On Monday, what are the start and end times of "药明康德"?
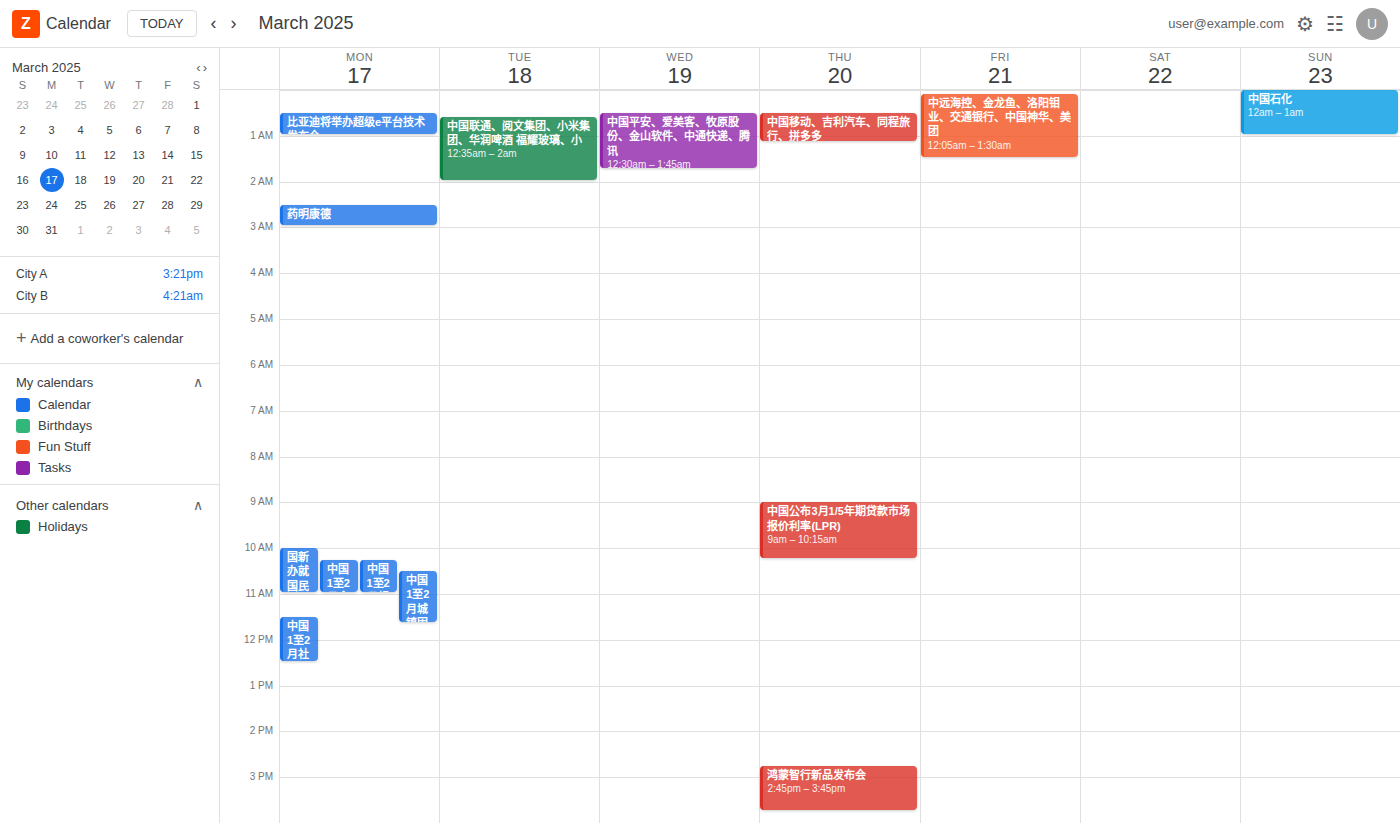
2:30 AM to 3:00 AM